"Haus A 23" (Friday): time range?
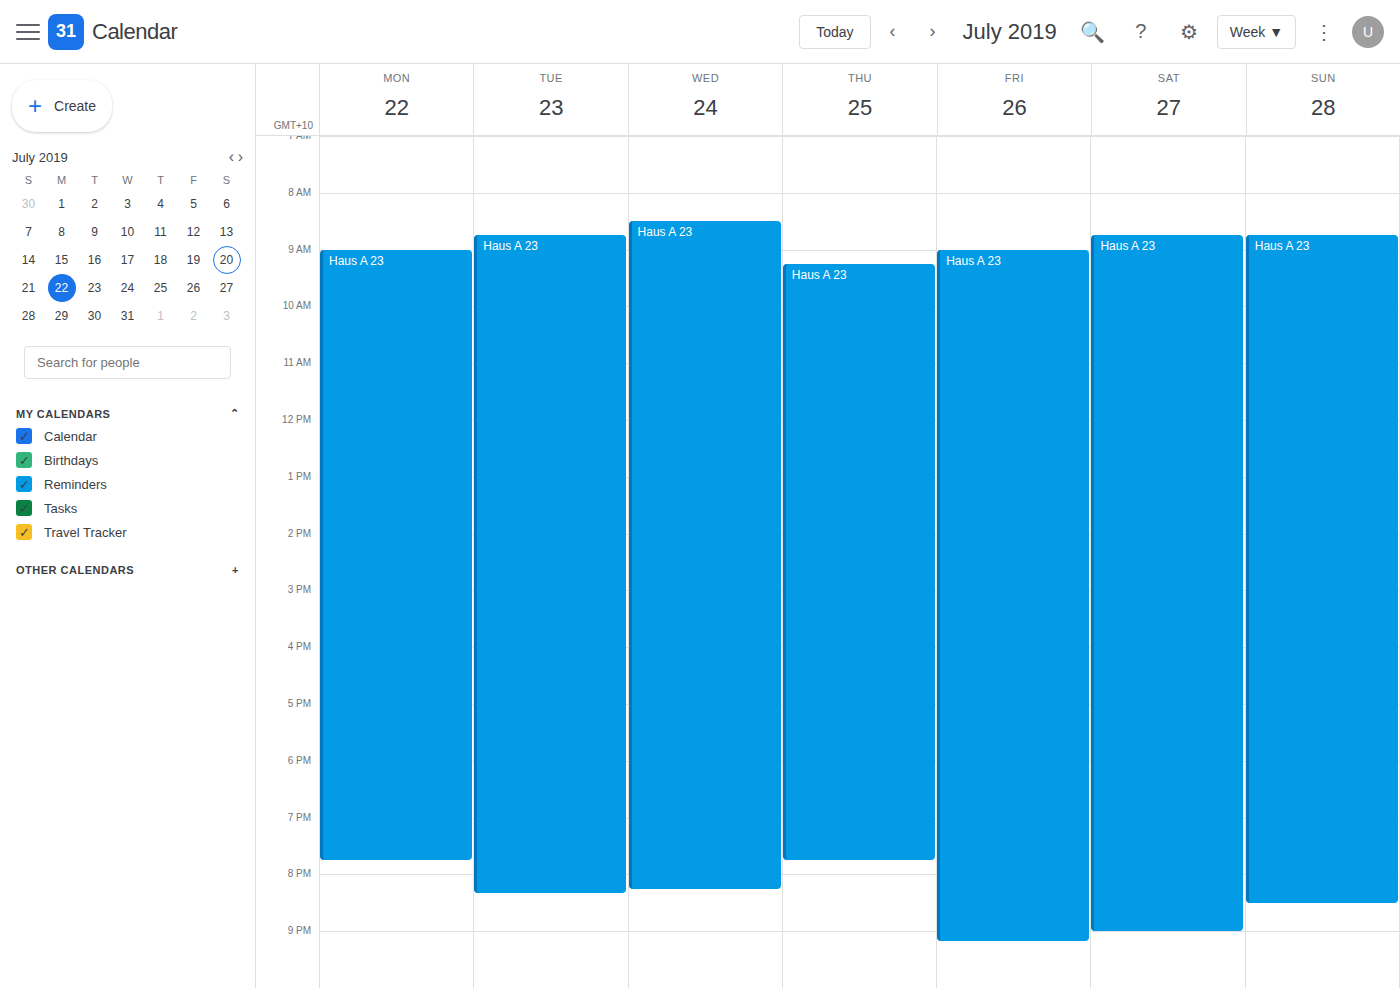
9:00 AM to 9:10 PM